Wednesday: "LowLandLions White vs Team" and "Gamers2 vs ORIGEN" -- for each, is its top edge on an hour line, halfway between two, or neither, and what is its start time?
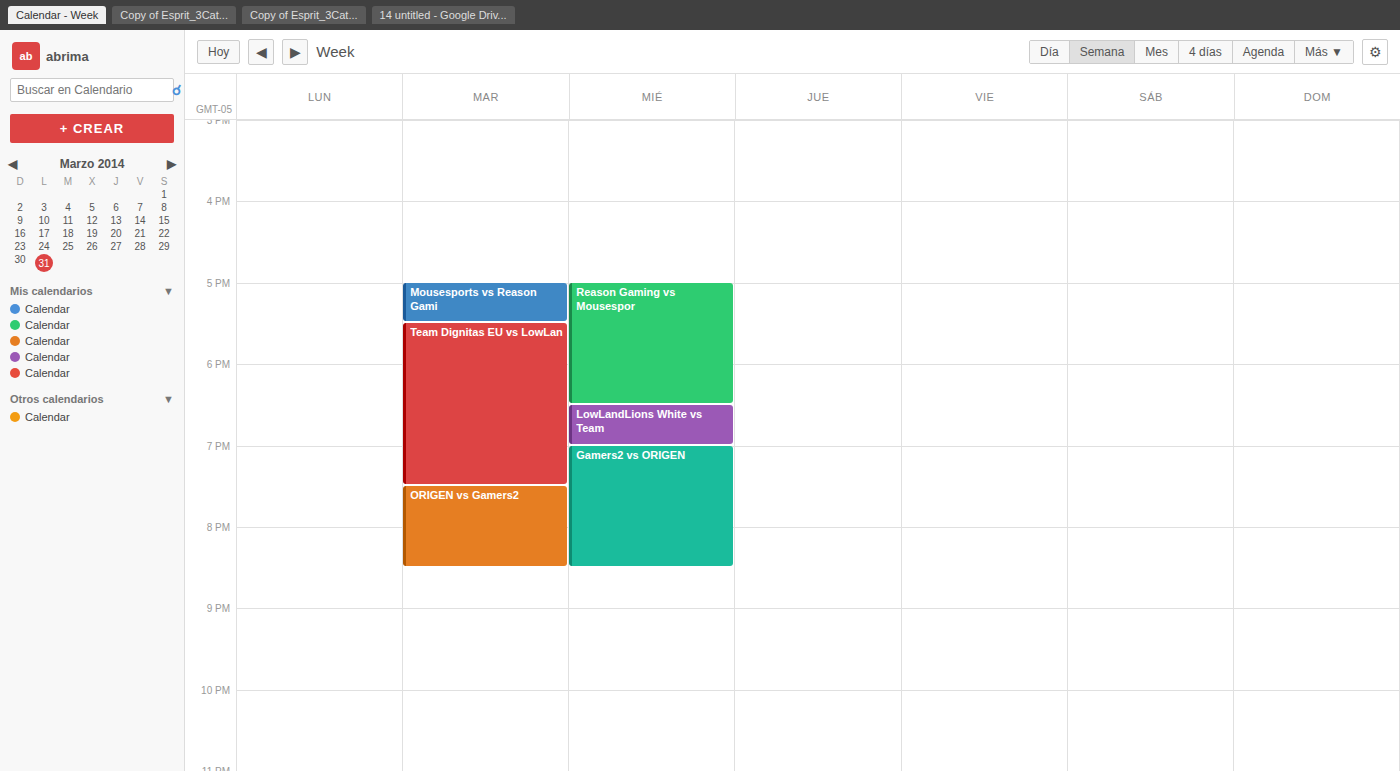
"LowLandLions White vs Team": 6:30 PM, halfway between the 6 PM and 7 PM lines. "Gamers2 vs ORIGEN": 7:00 PM, exactly on the 7 PM line.